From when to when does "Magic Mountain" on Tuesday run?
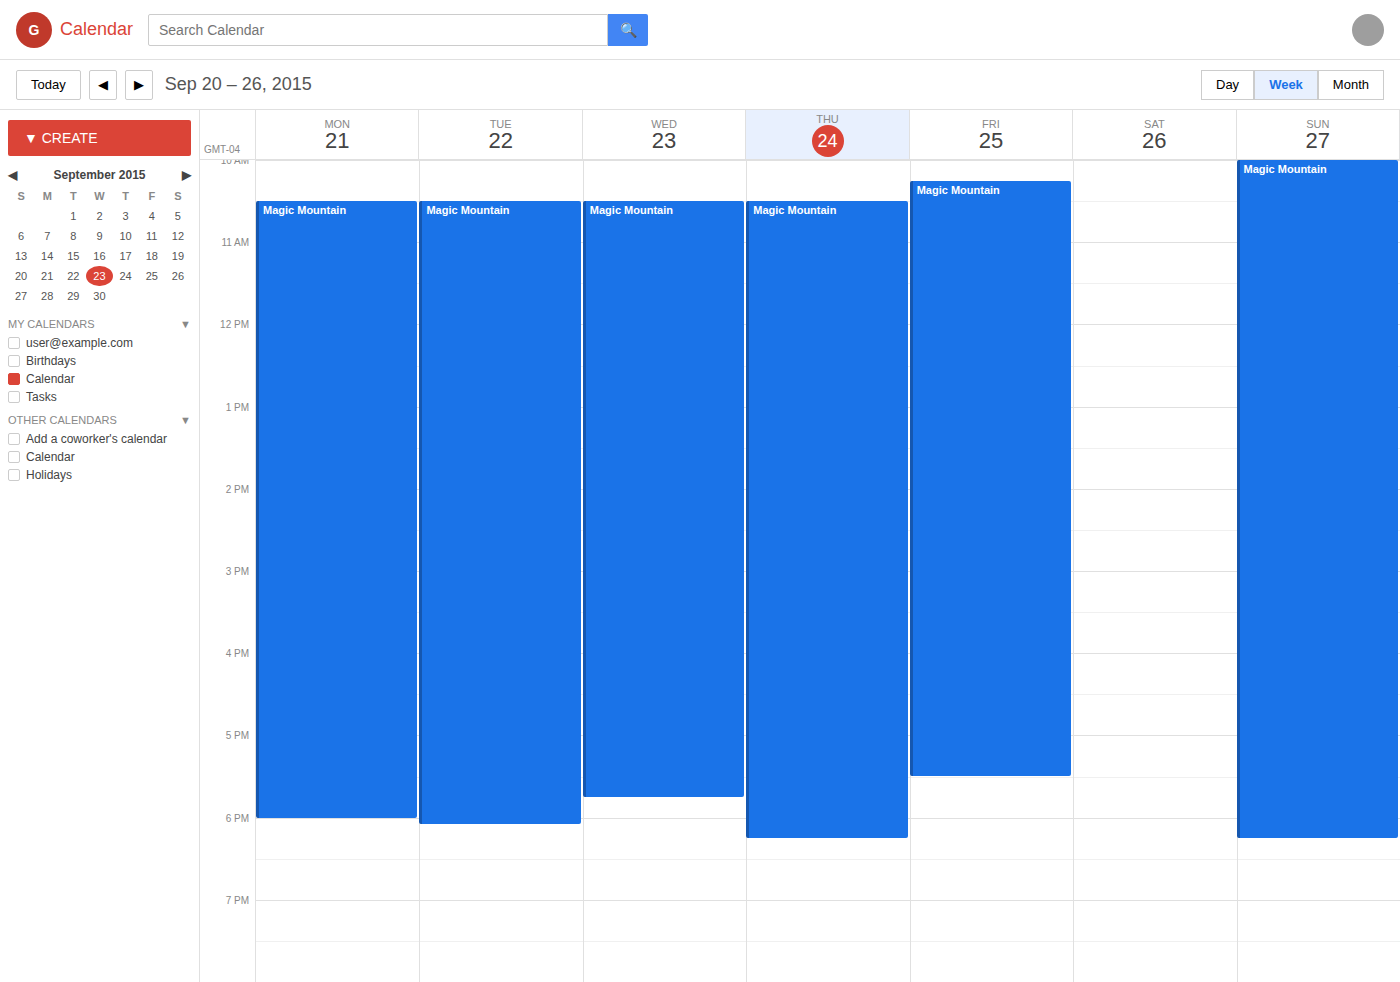
10:30 to 18:05